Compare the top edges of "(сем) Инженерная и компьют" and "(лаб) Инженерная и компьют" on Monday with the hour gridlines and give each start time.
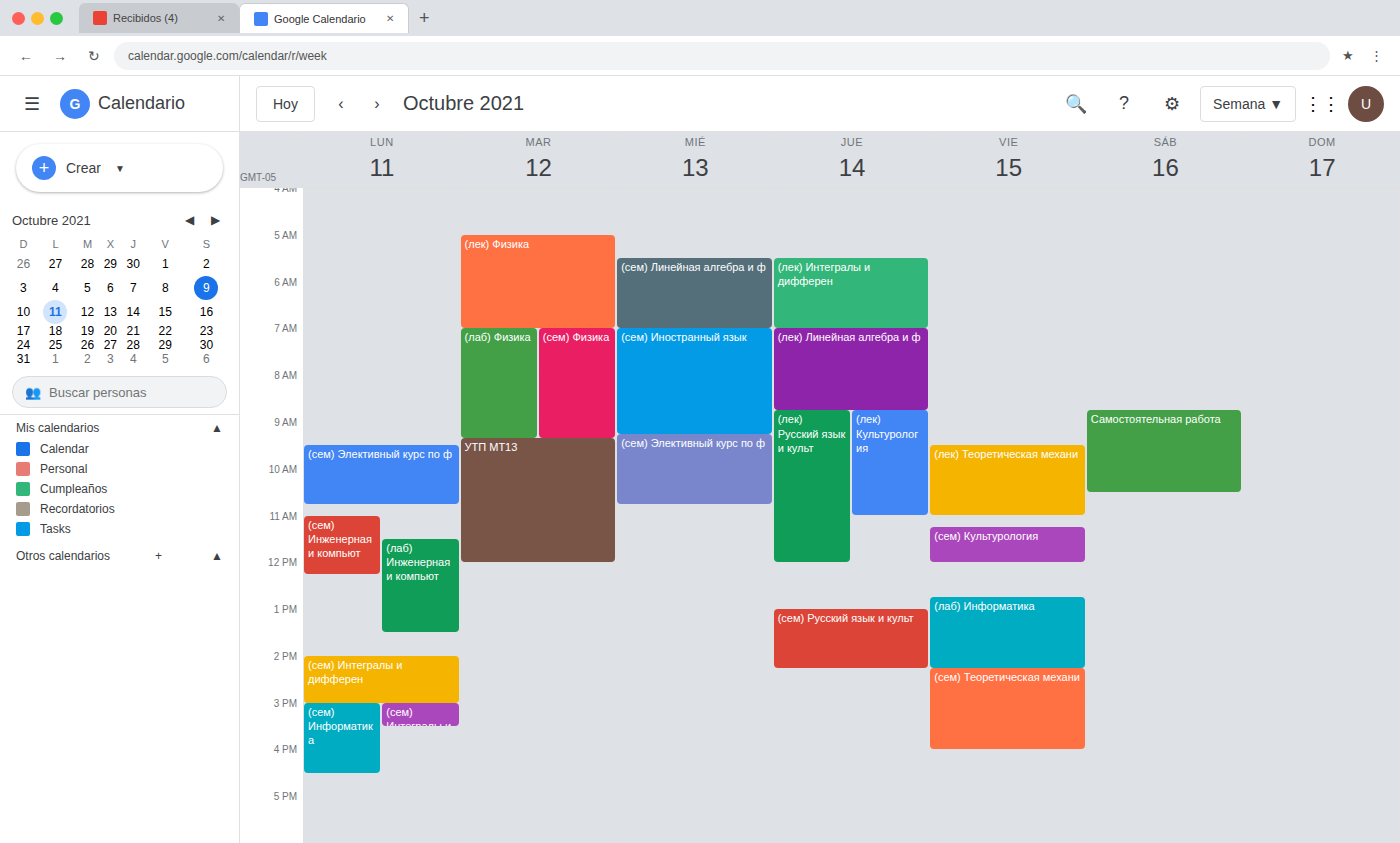
"(сем) Инженерная и компьют": 11:00 AM, exactly on the 11 AM line. "(лаб) Инженерная и компьют": 11:30 AM, halfway between the 11 AM and 12 PM lines.